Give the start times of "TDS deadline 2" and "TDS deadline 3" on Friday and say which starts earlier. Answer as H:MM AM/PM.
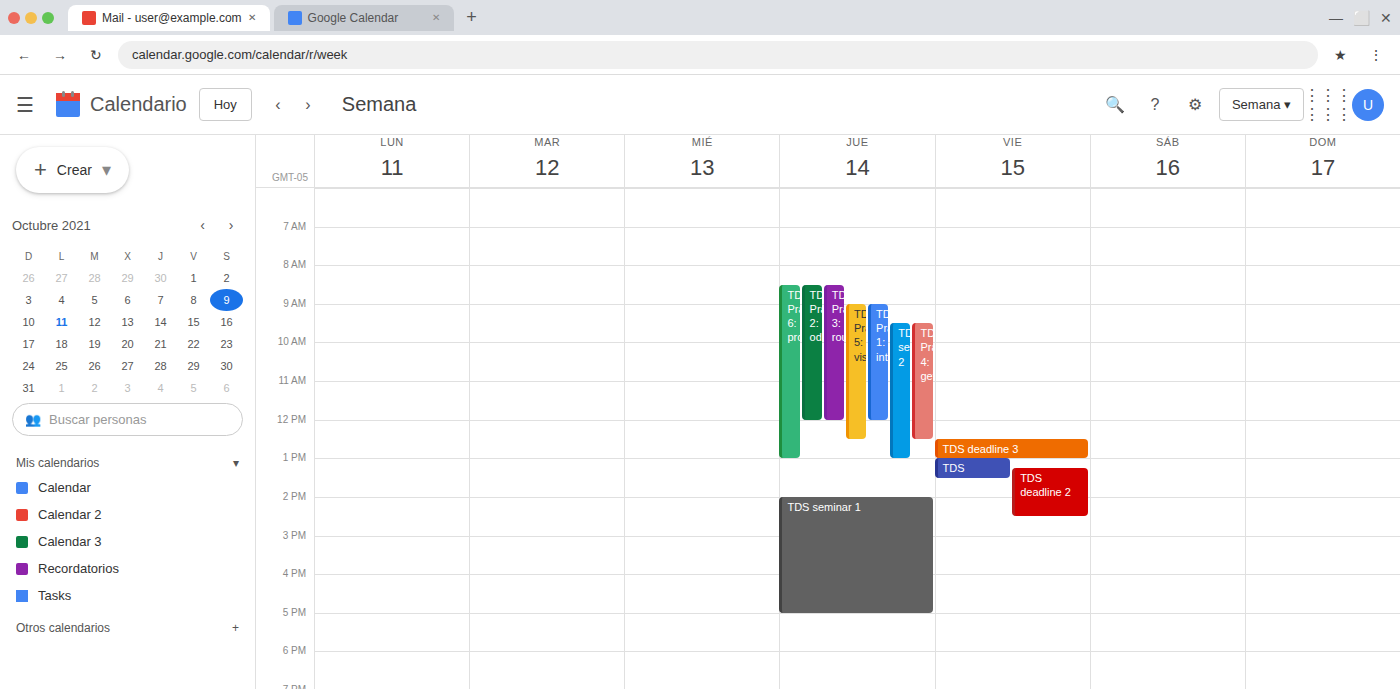
"TDS deadline 3" 12:30 PM; "TDS deadline 2" 1:15 PM.